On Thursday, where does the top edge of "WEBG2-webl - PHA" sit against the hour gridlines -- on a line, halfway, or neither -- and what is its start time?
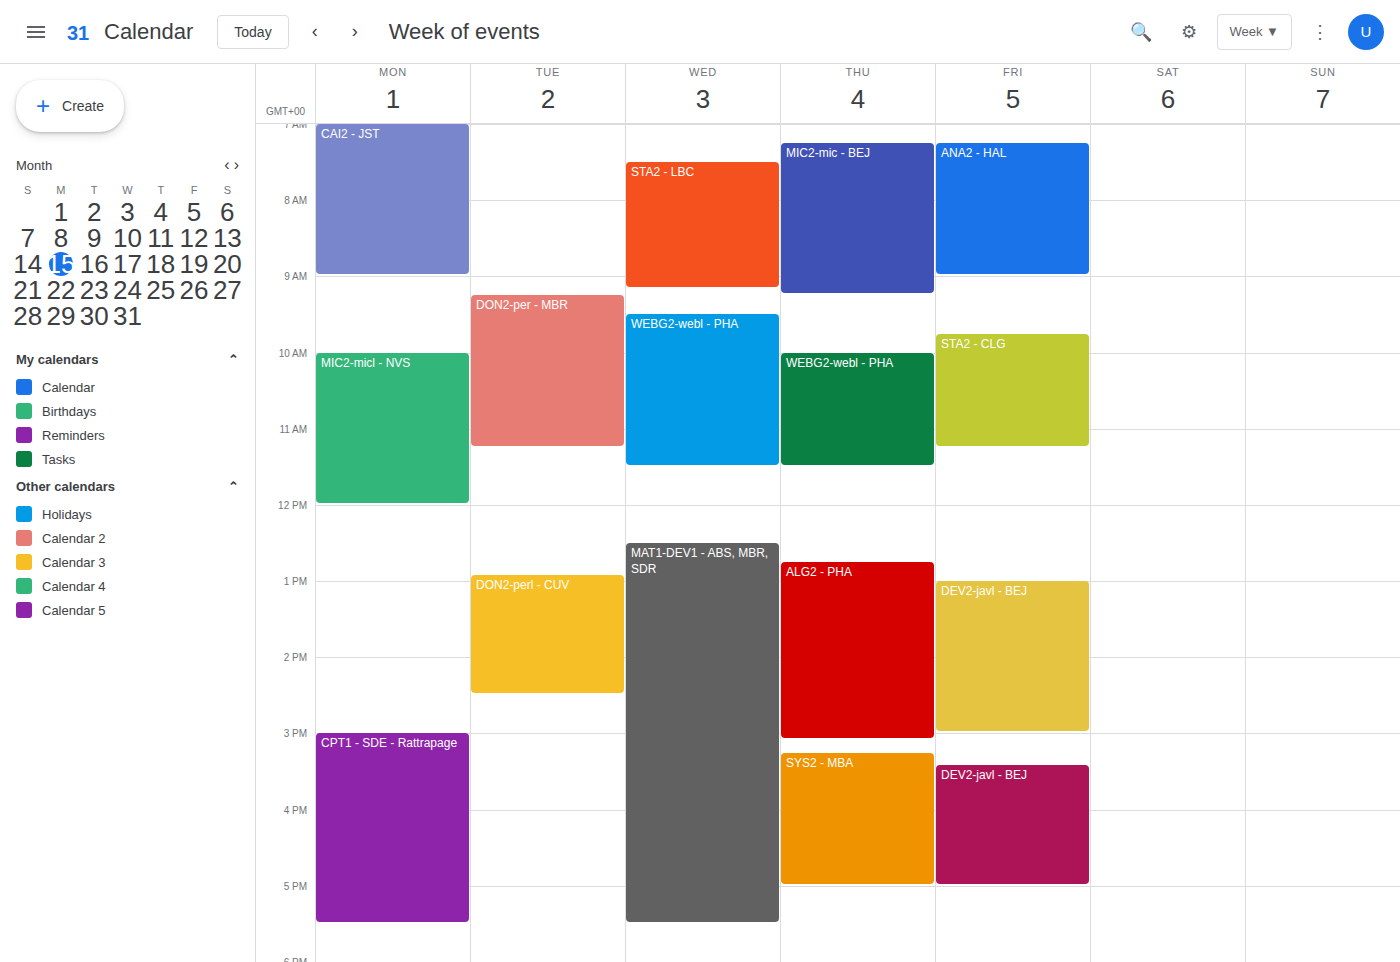
10:00 AM -- exactly on the 10 AM line.